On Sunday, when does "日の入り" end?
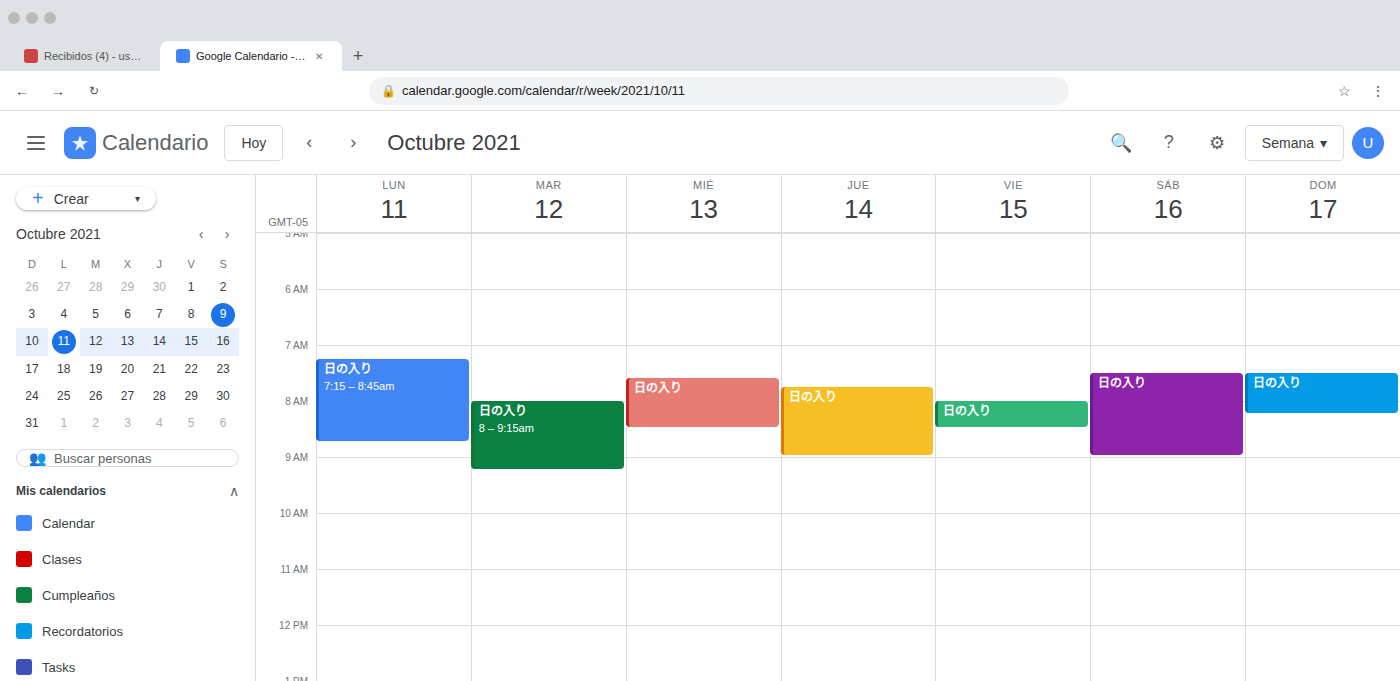
08:15